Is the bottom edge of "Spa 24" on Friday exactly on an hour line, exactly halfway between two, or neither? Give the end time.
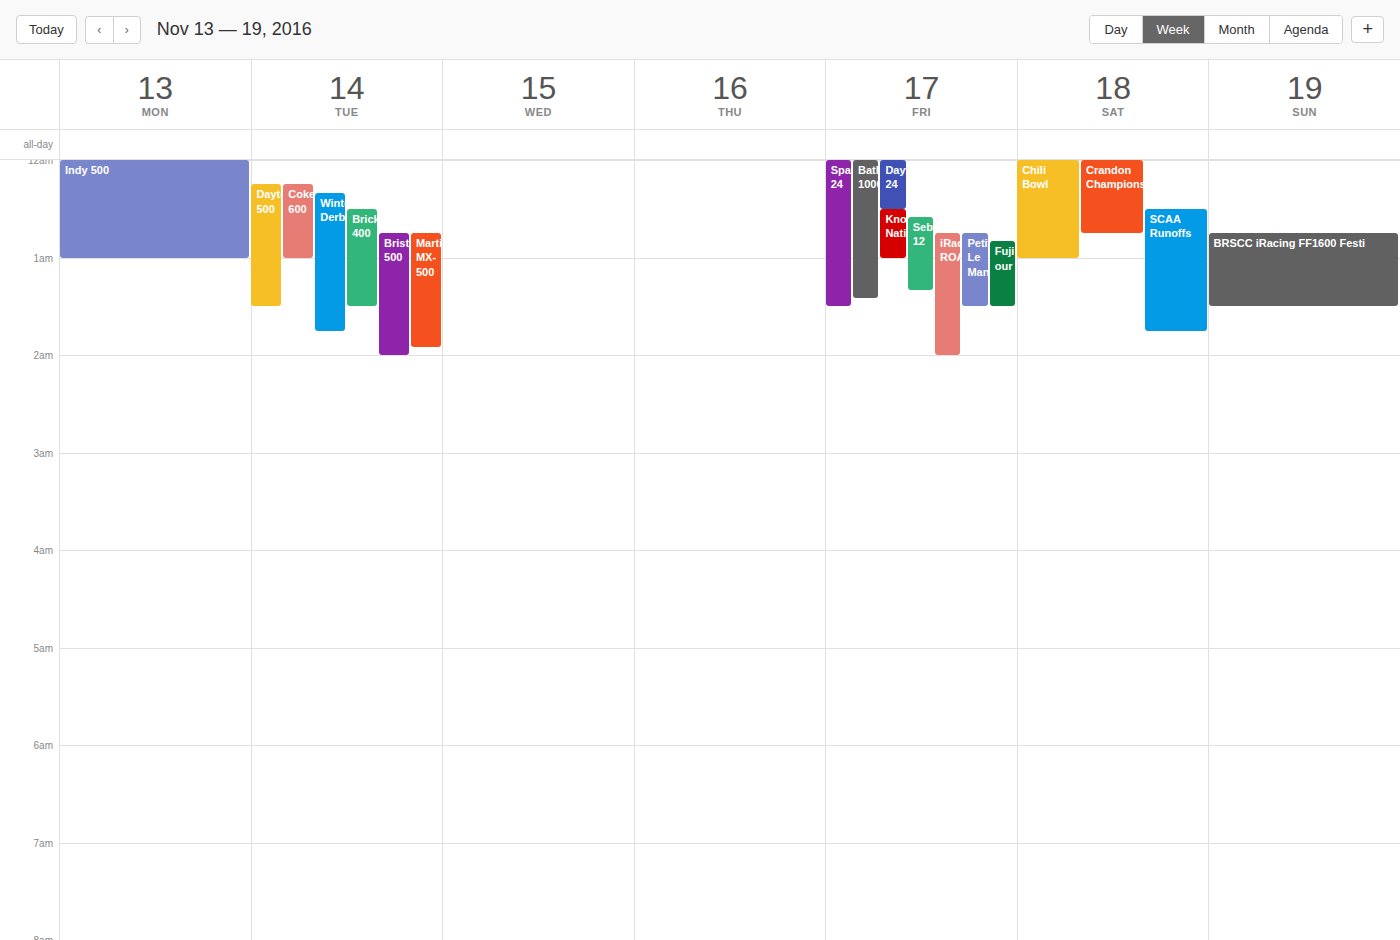
1:30 AM -- halfway between the 1 AM and 2 AM lines.